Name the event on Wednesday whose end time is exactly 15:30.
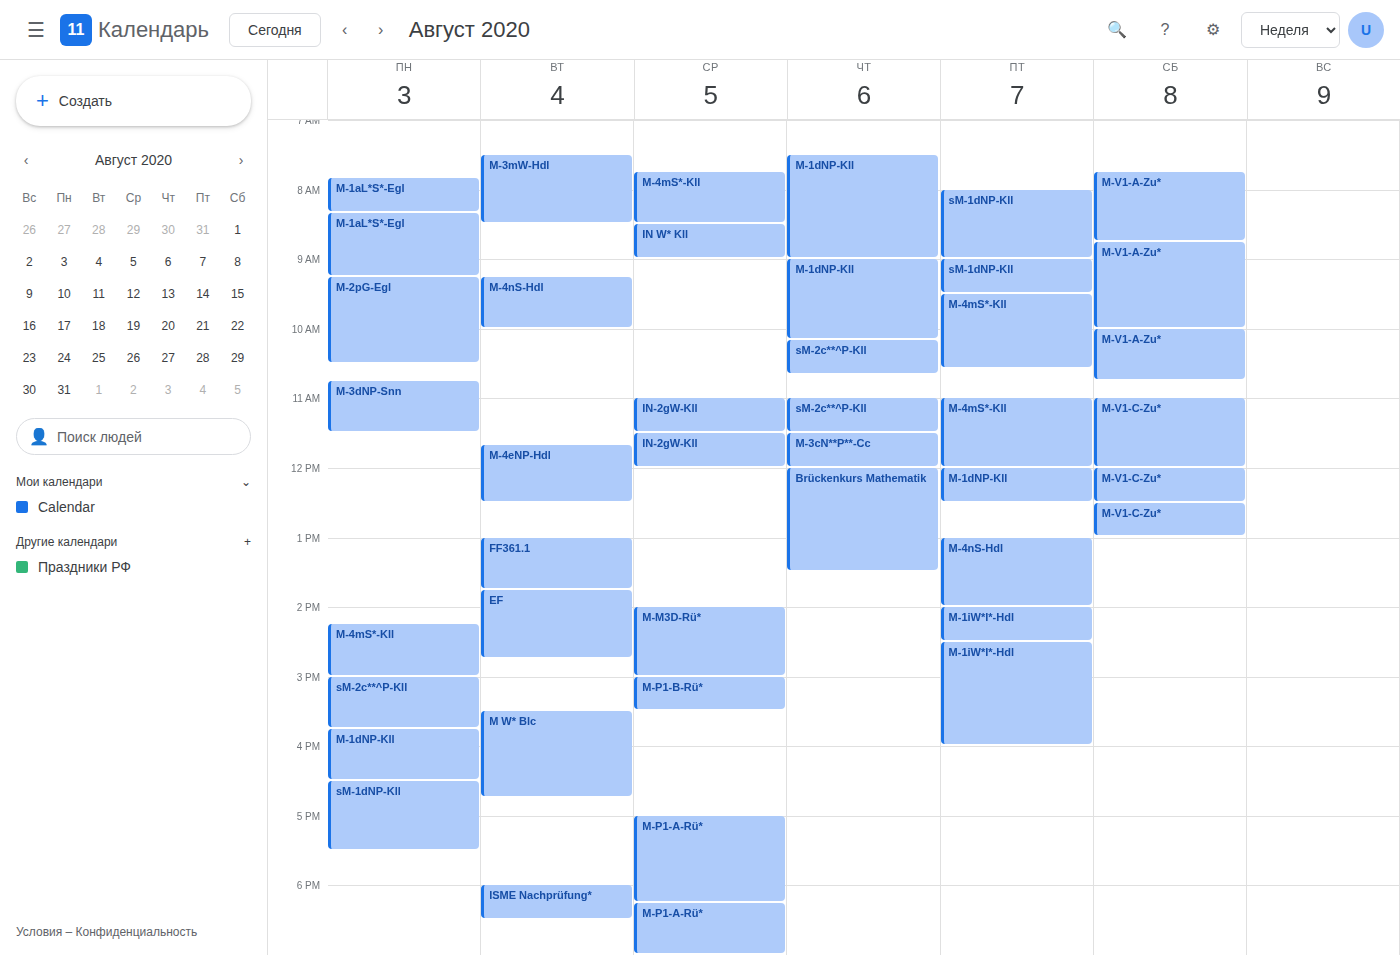
"M-P1-B-Rü*"